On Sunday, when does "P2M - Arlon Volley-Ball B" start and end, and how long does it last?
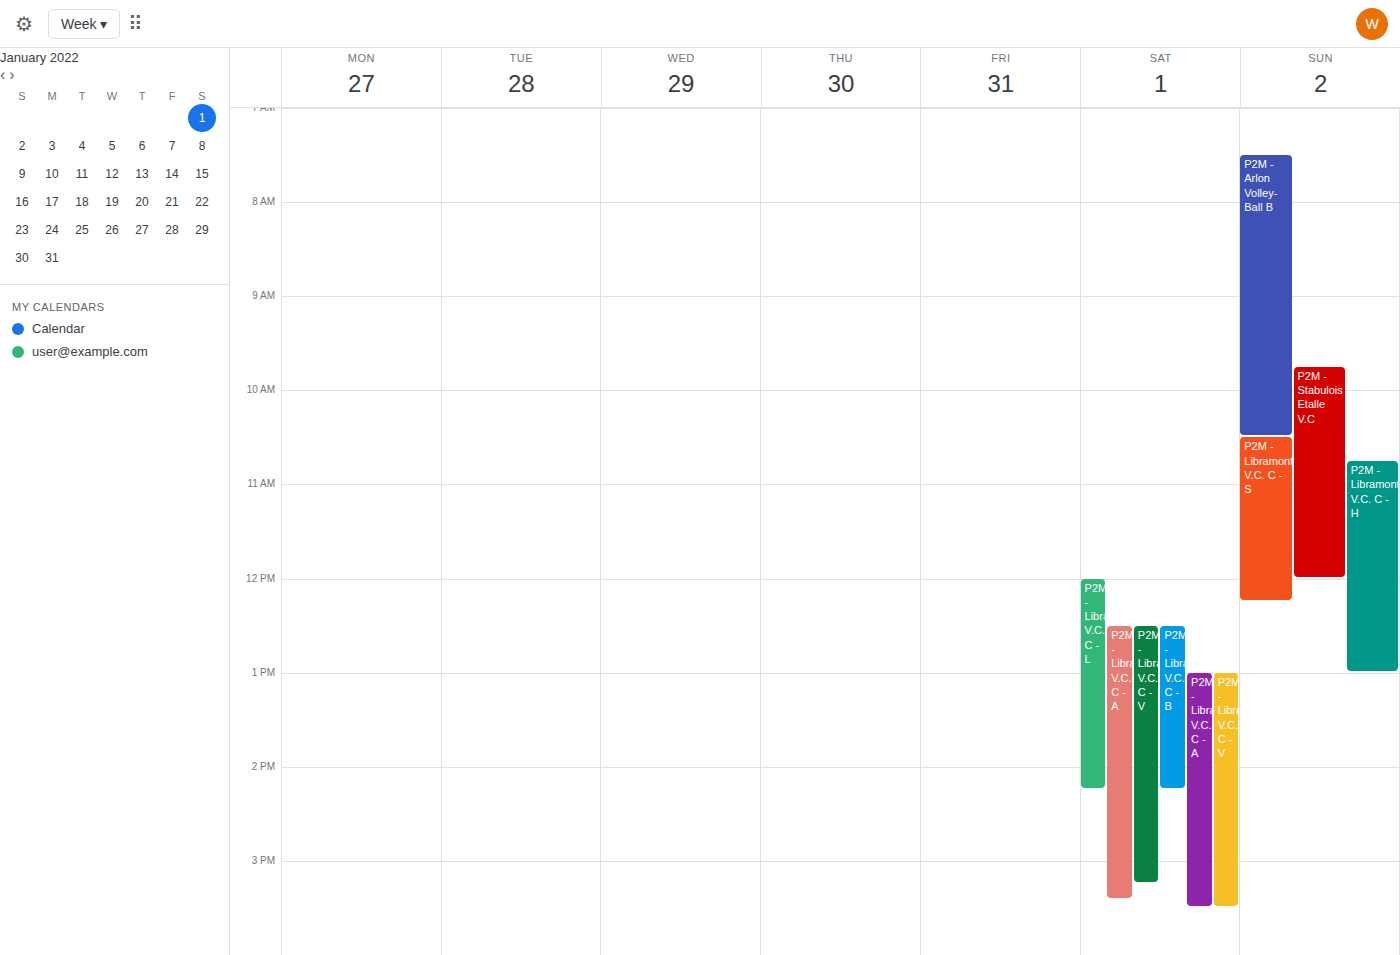
7:30 AM to 10:30 AM, 3 hours